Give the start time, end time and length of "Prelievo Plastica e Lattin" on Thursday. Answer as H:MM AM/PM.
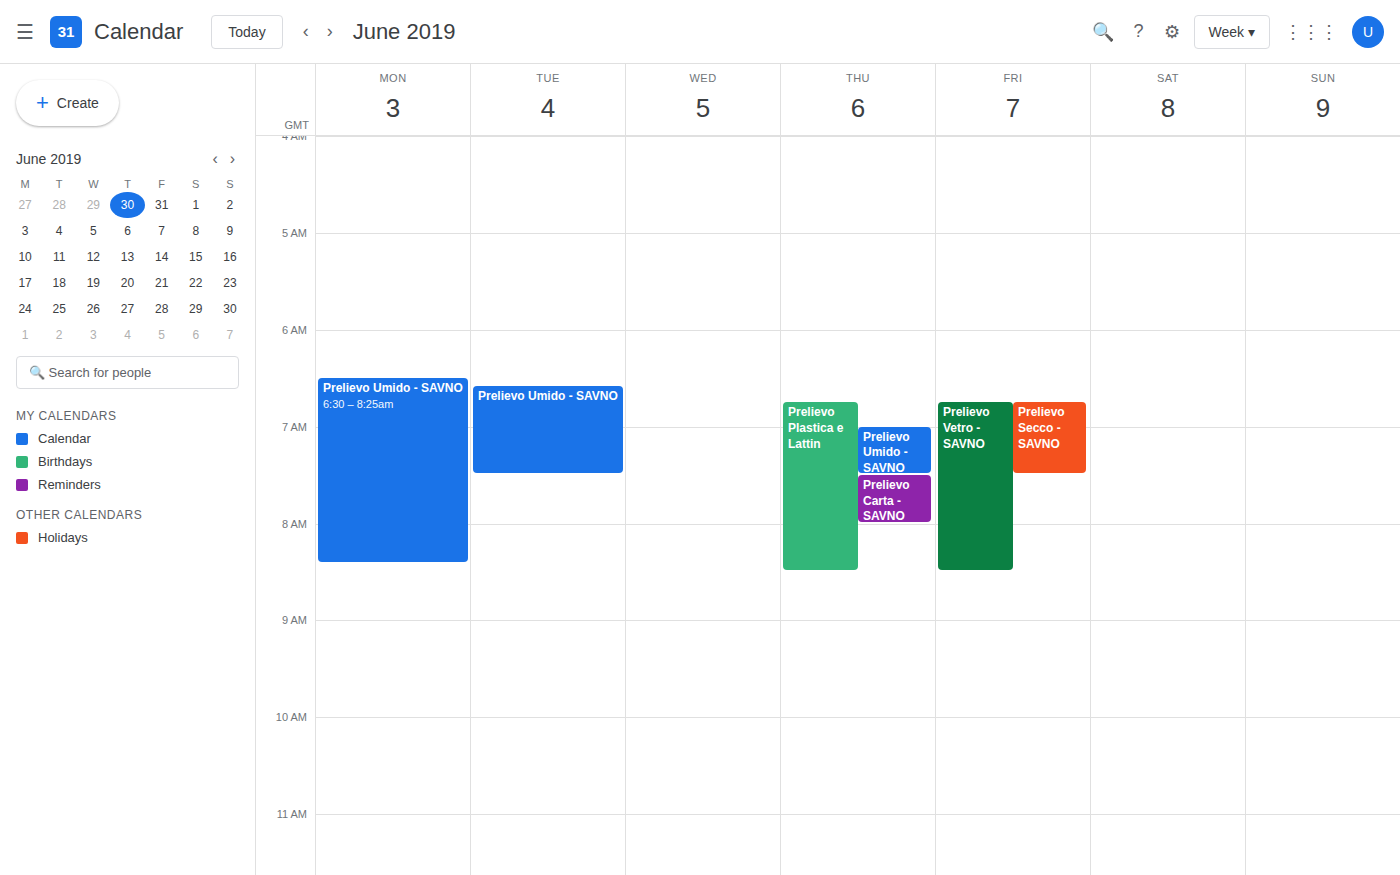
6:45 AM to 8:30 AM, 1 hour 45 minutes